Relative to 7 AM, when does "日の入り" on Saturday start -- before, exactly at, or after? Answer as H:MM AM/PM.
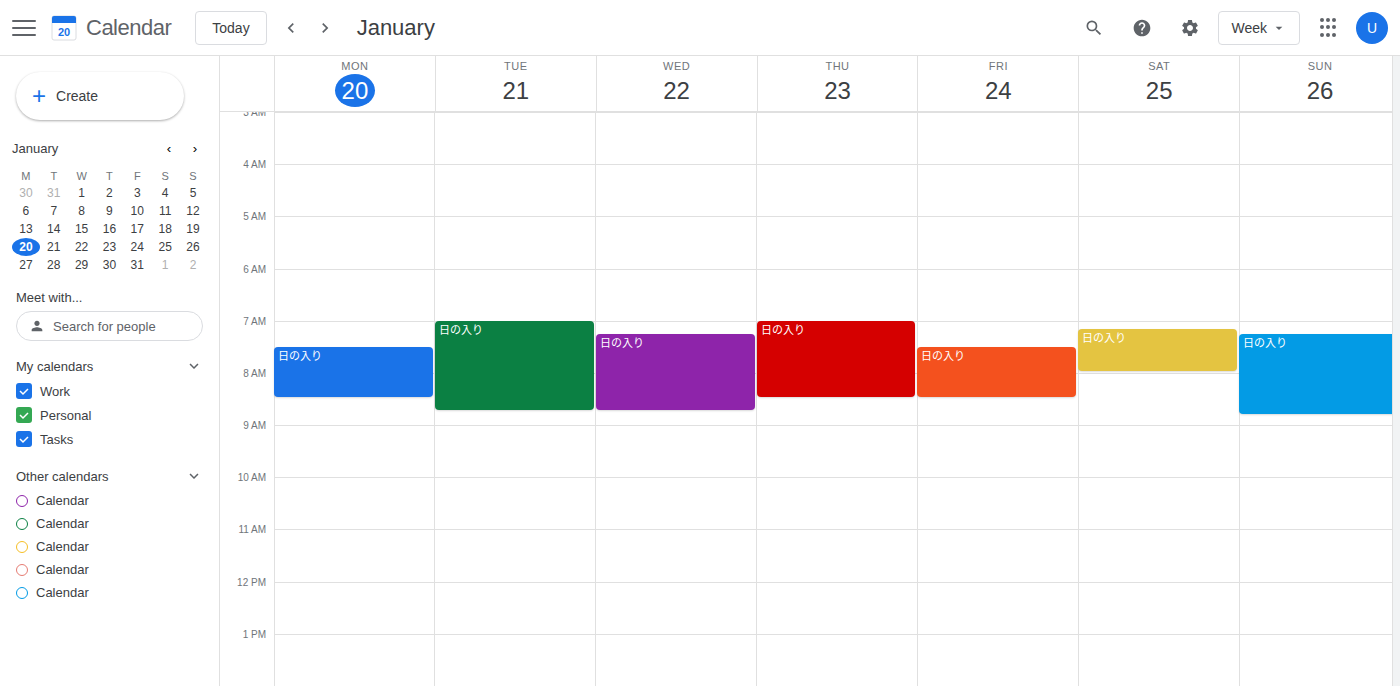
7:10 AM -- after 7 AM, 10 minutes below the 7 AM line.